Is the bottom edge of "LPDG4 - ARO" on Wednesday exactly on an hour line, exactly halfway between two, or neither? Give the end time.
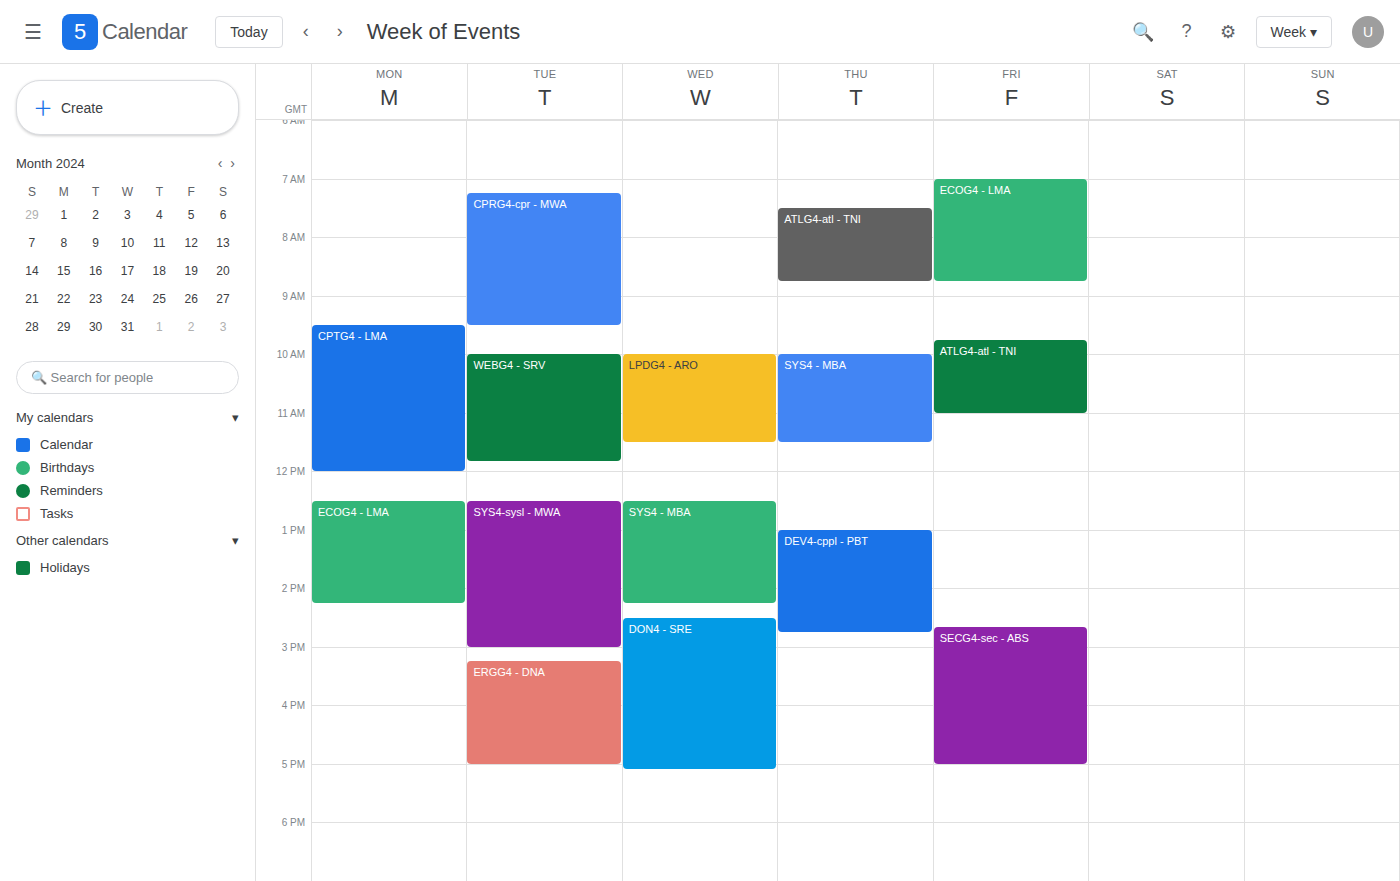
11:30 AM -- halfway between the 11 AM and 12 PM lines.